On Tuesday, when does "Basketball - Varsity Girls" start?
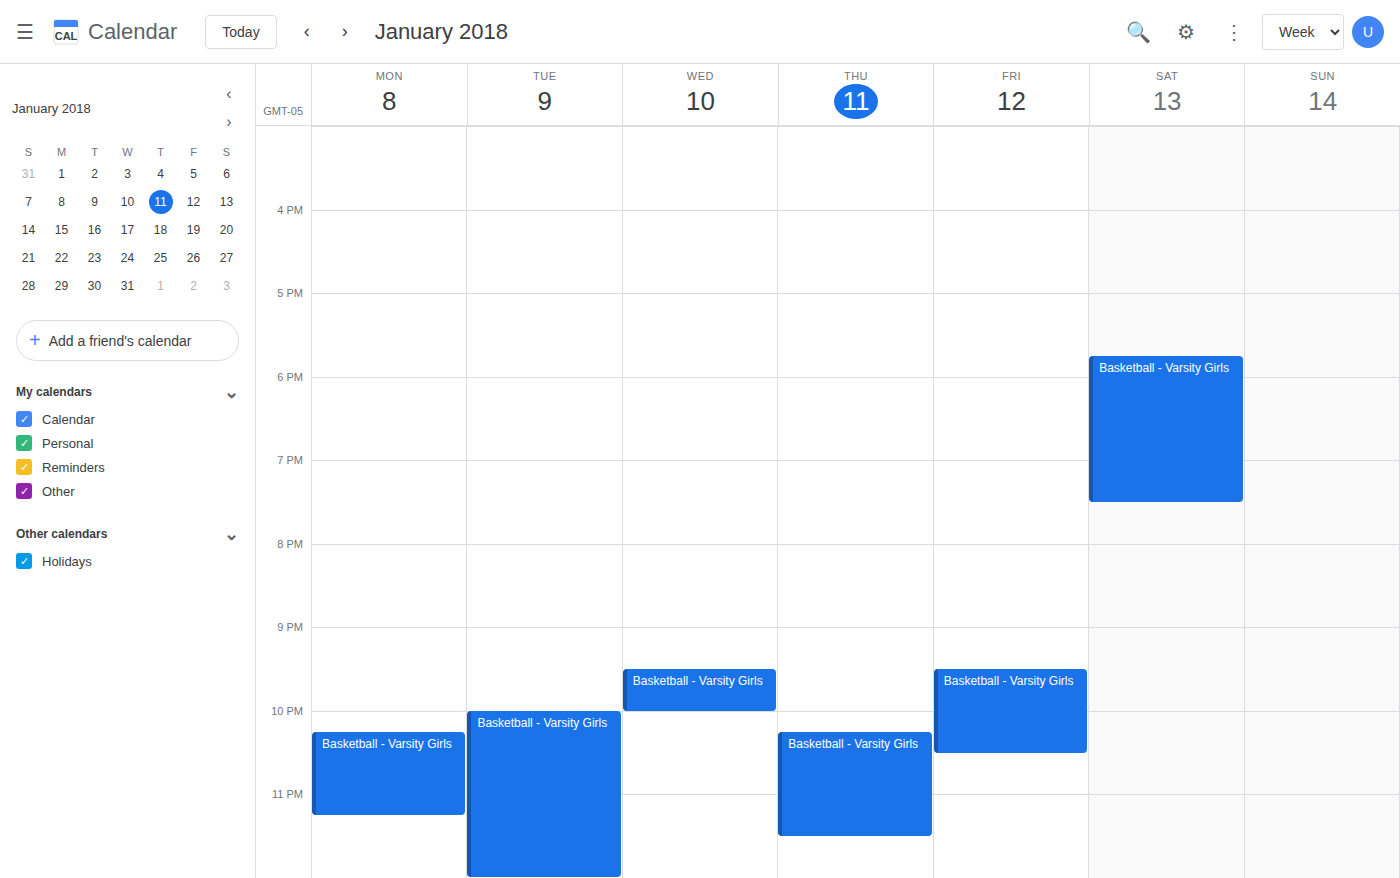
10:00 PM